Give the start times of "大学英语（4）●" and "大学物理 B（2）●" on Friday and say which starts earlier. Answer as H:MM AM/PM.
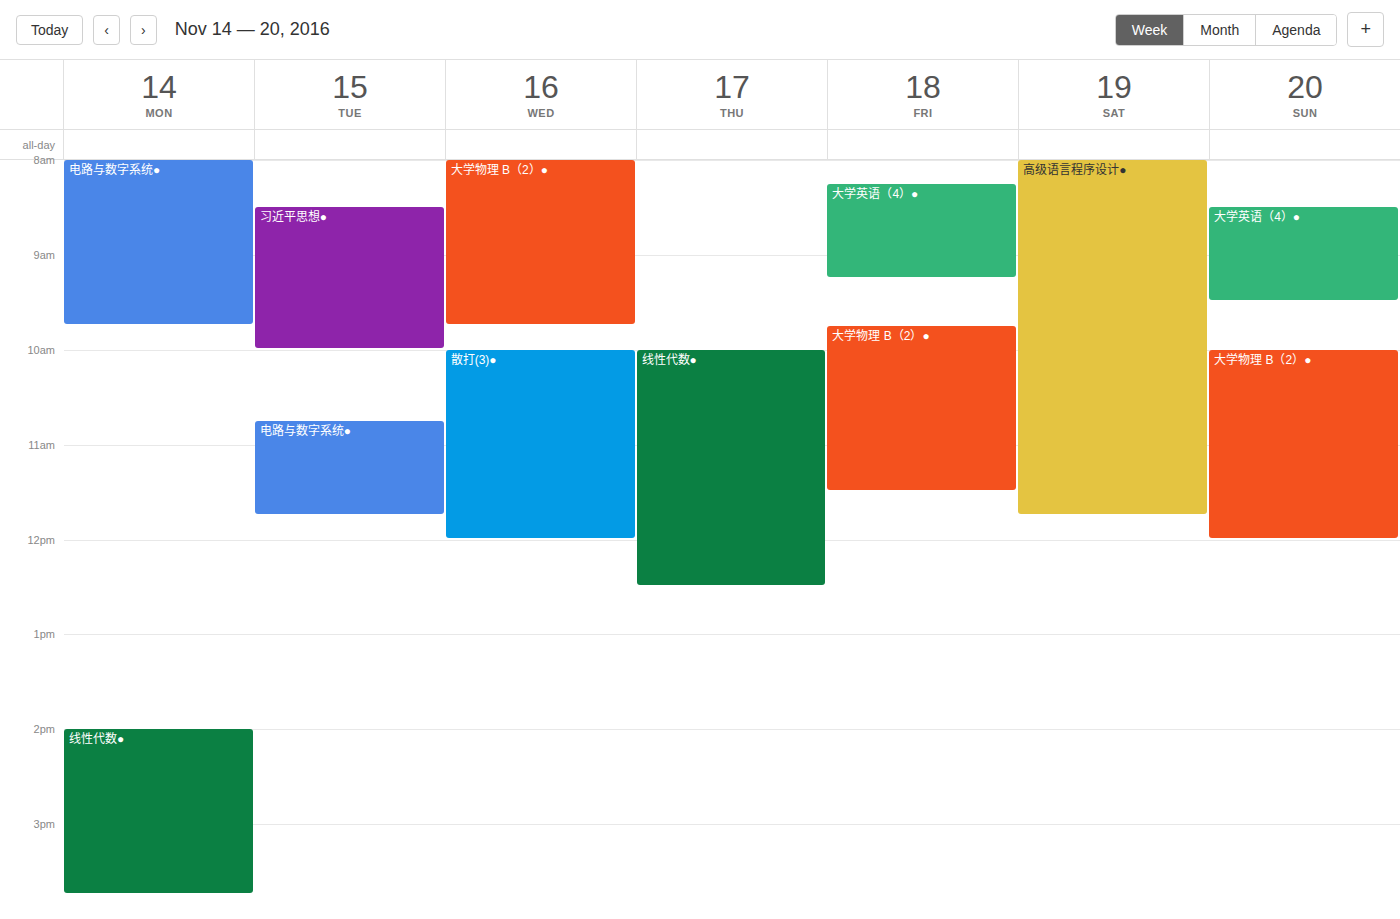
"大学英语（4）●" 8:15 AM; "大学物理 B（2）●" 9:45 AM.